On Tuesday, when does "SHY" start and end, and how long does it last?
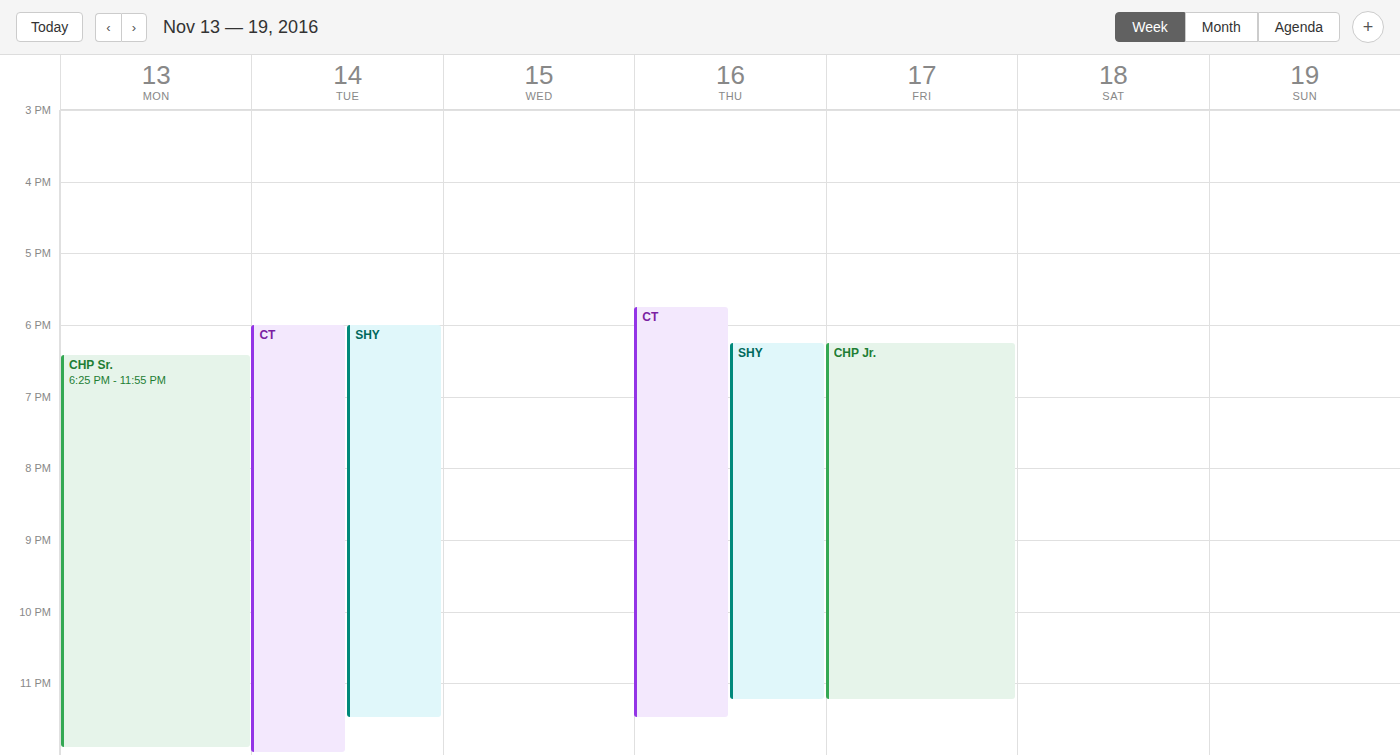
6:00 PM to 11:30 PM, 5 hours 30 minutes